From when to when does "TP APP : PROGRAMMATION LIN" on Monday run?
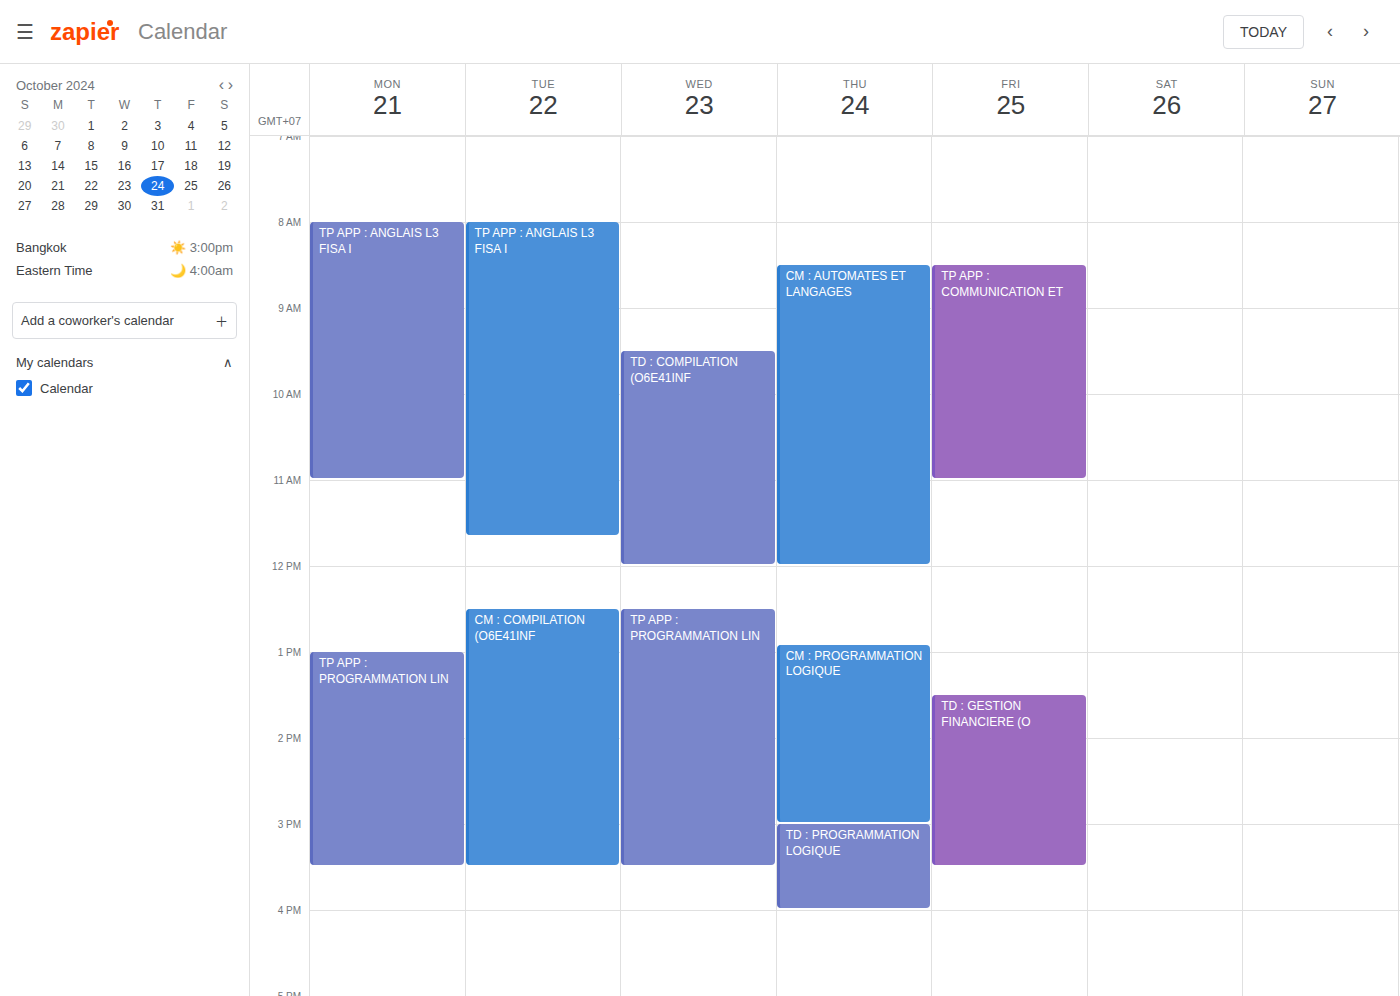
1:00 PM to 3:30 PM